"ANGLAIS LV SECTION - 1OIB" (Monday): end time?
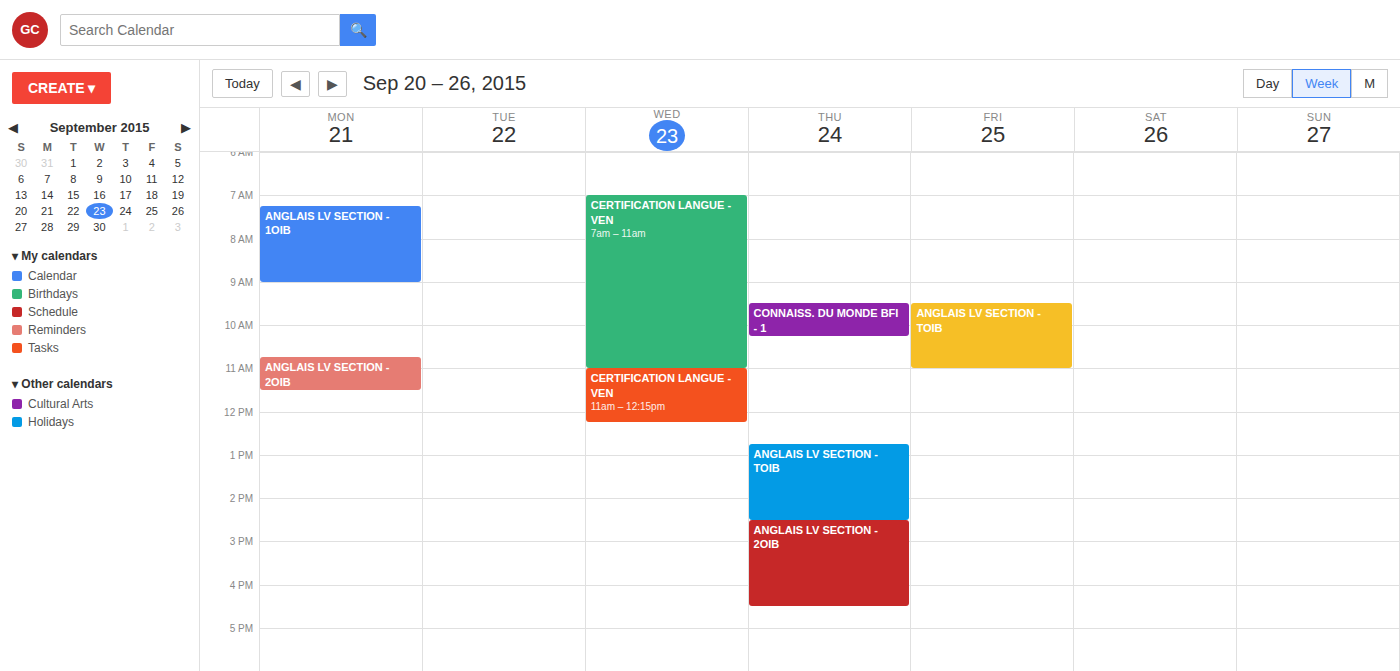
9:00 AM